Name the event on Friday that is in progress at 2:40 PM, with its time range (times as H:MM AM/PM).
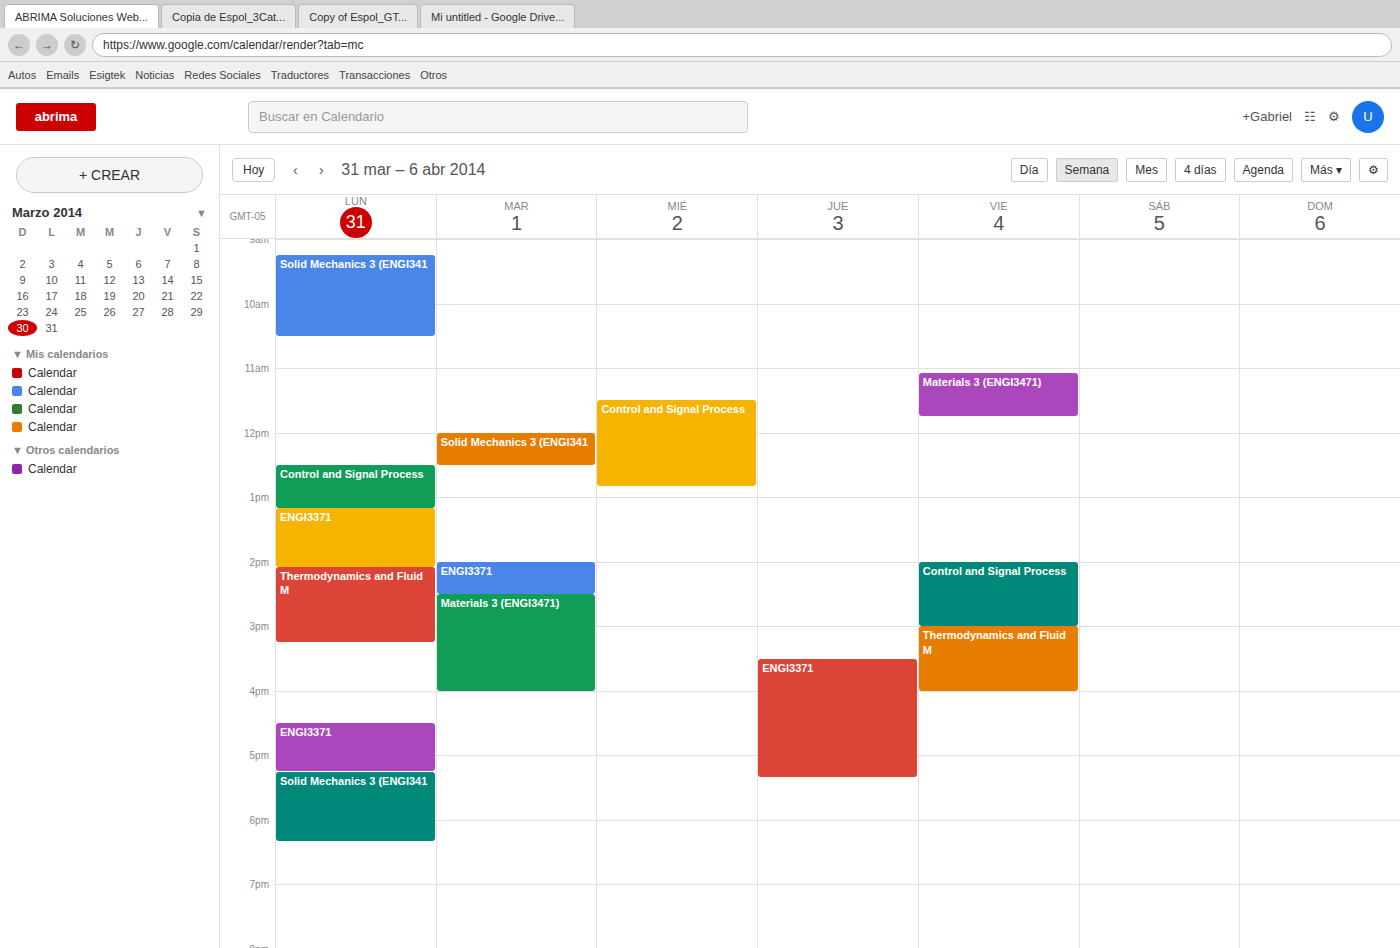
"Control and Signal Process", 2:00 PM to 3:00 PM